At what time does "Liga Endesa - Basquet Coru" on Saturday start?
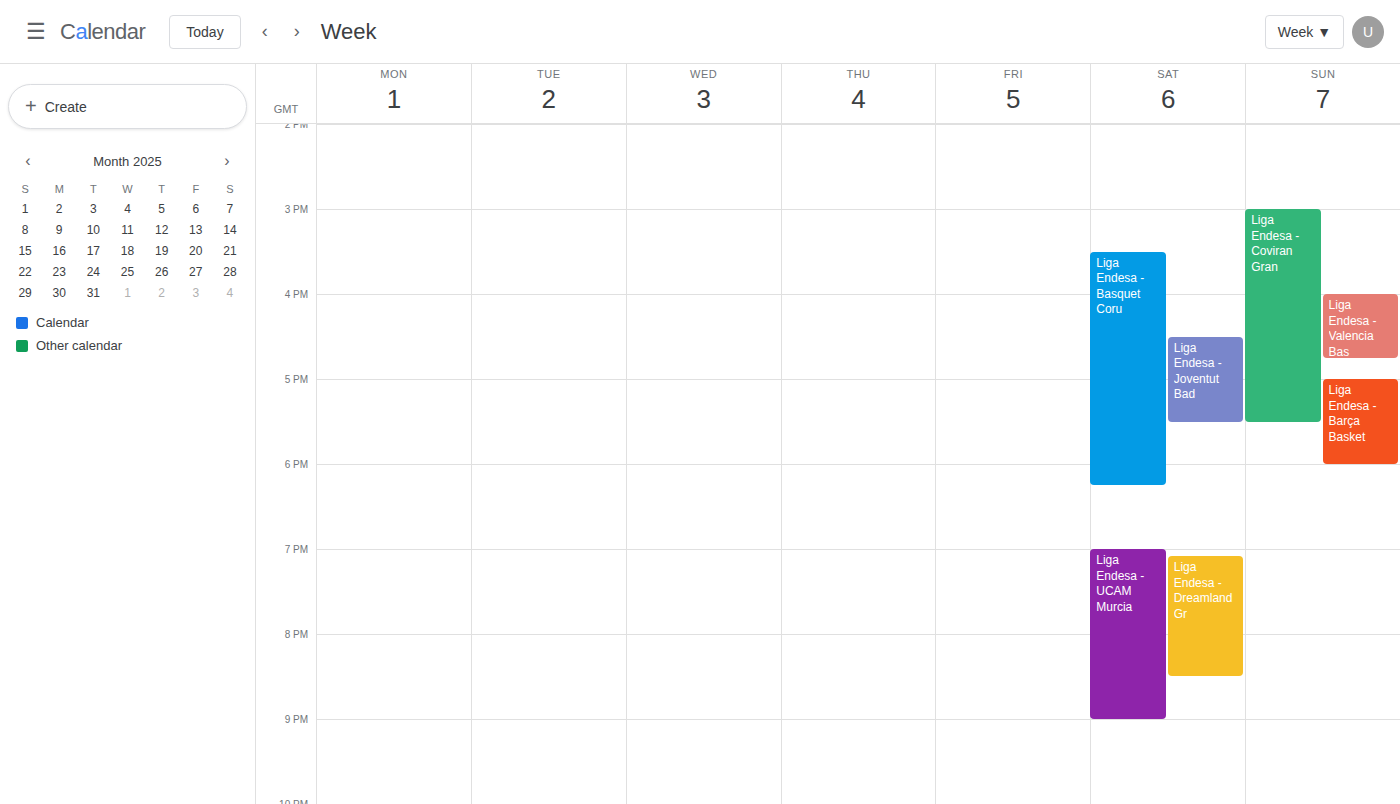
3:30 PM